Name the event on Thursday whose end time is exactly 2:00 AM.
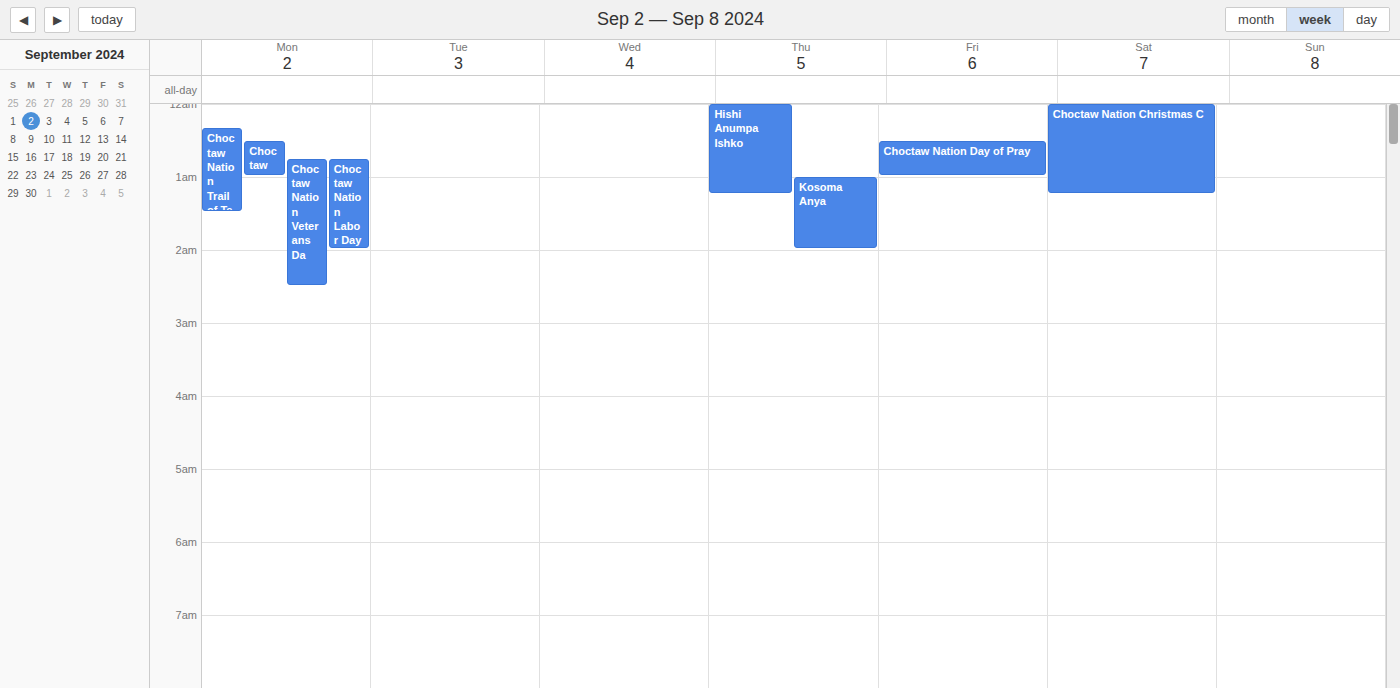
"Kosoma Anya"